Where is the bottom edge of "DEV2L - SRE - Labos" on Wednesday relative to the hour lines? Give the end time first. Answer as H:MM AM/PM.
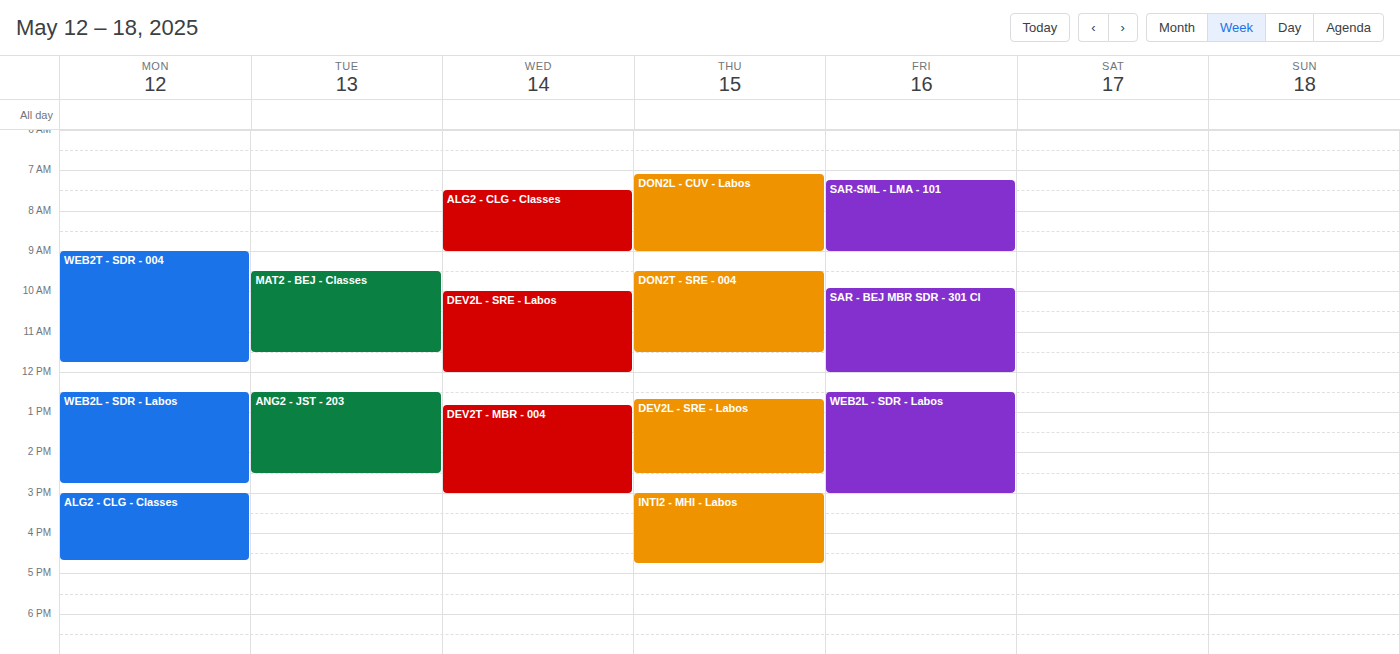
12:00 PM -- exactly on the 12 PM line.